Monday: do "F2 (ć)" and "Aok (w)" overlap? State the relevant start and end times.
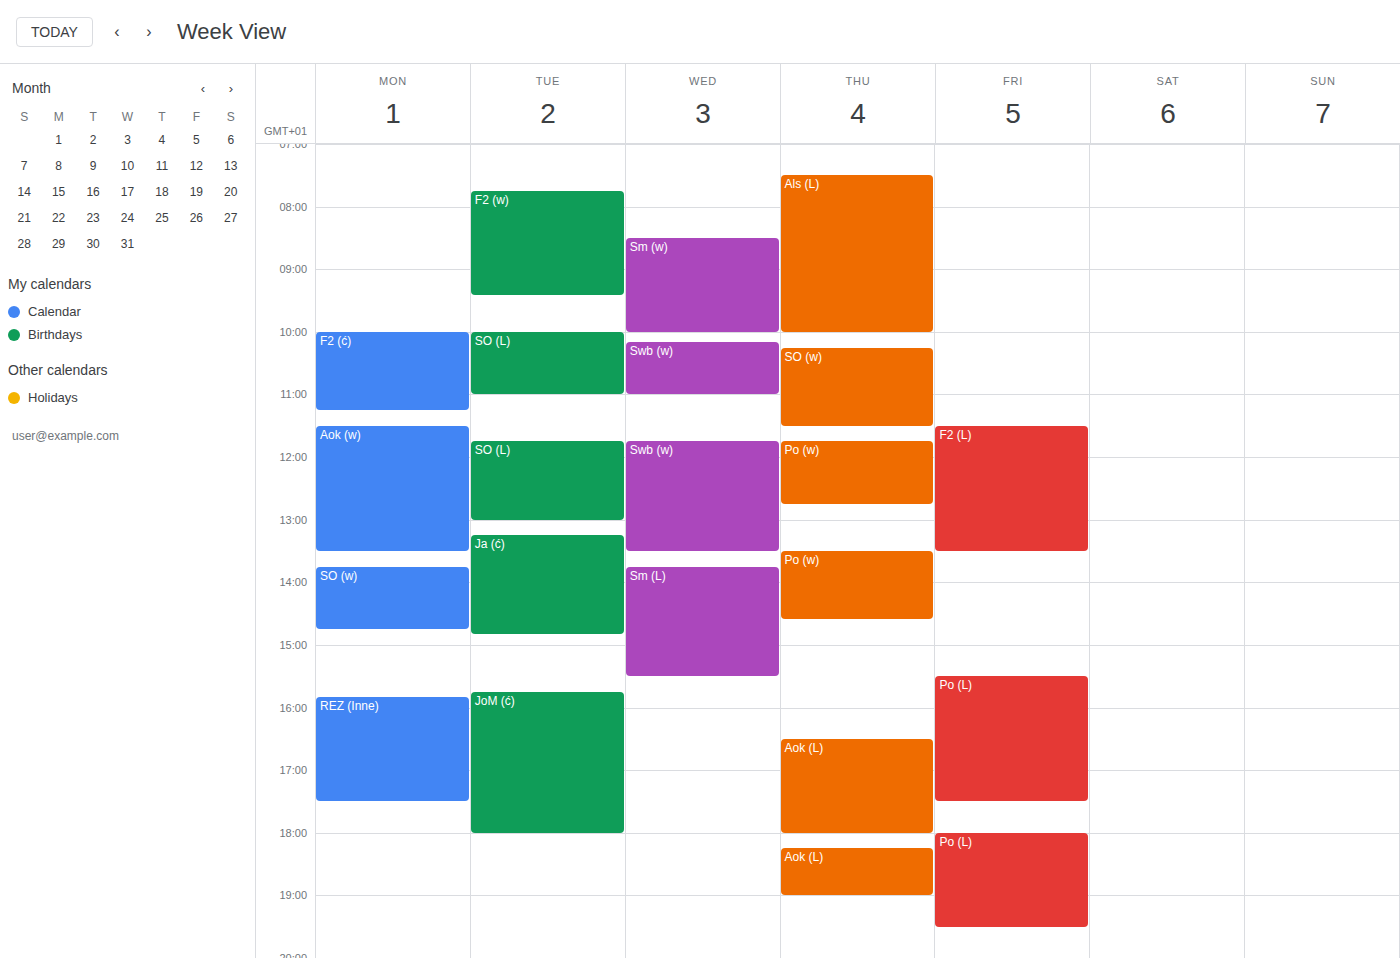
"F2 (ć)" ends at 11:15 AM and "Aok (w)" starts at 11:30 AM -- no overlap.